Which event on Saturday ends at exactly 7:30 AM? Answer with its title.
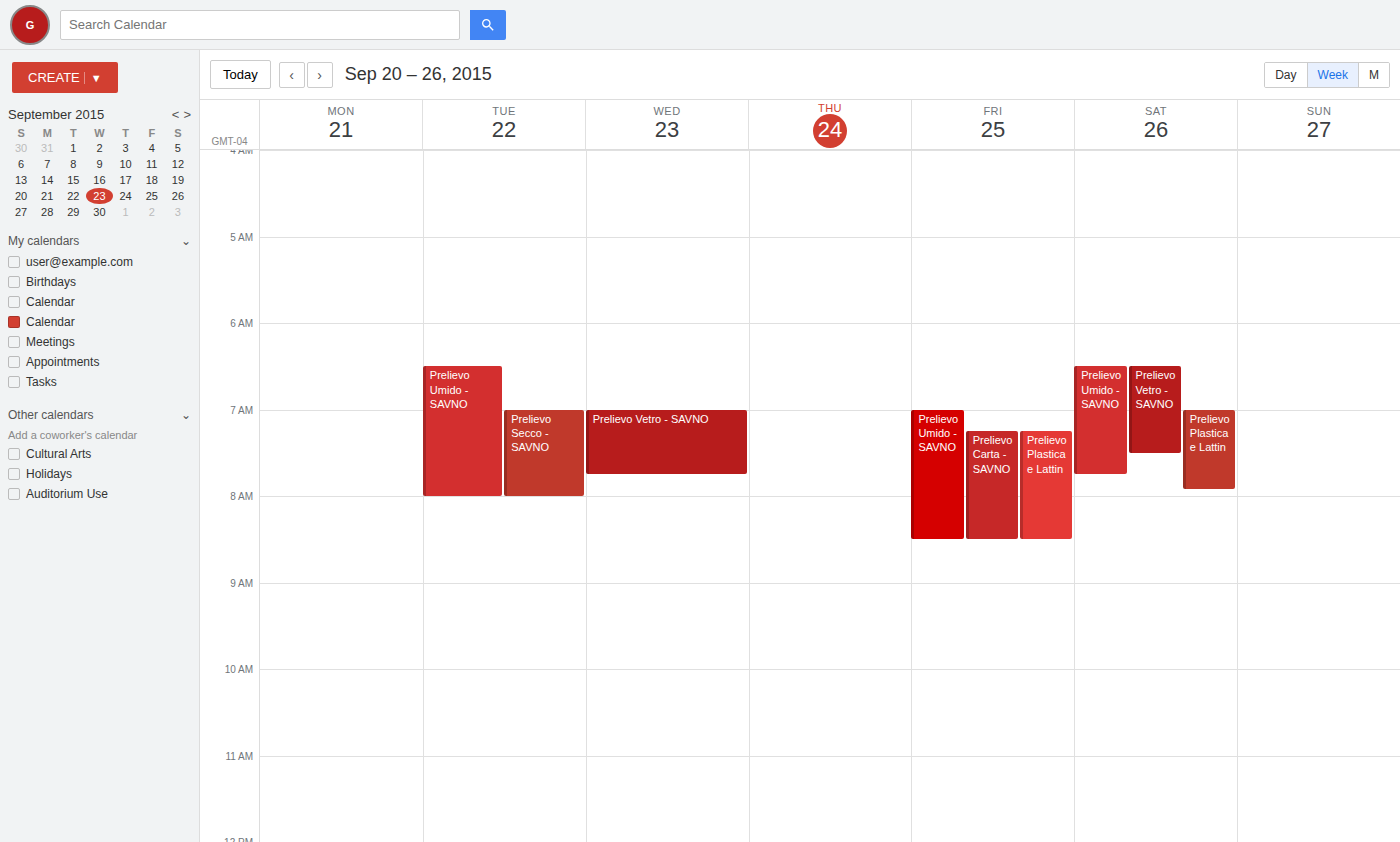
"Prelievo Vetro - SAVNO"